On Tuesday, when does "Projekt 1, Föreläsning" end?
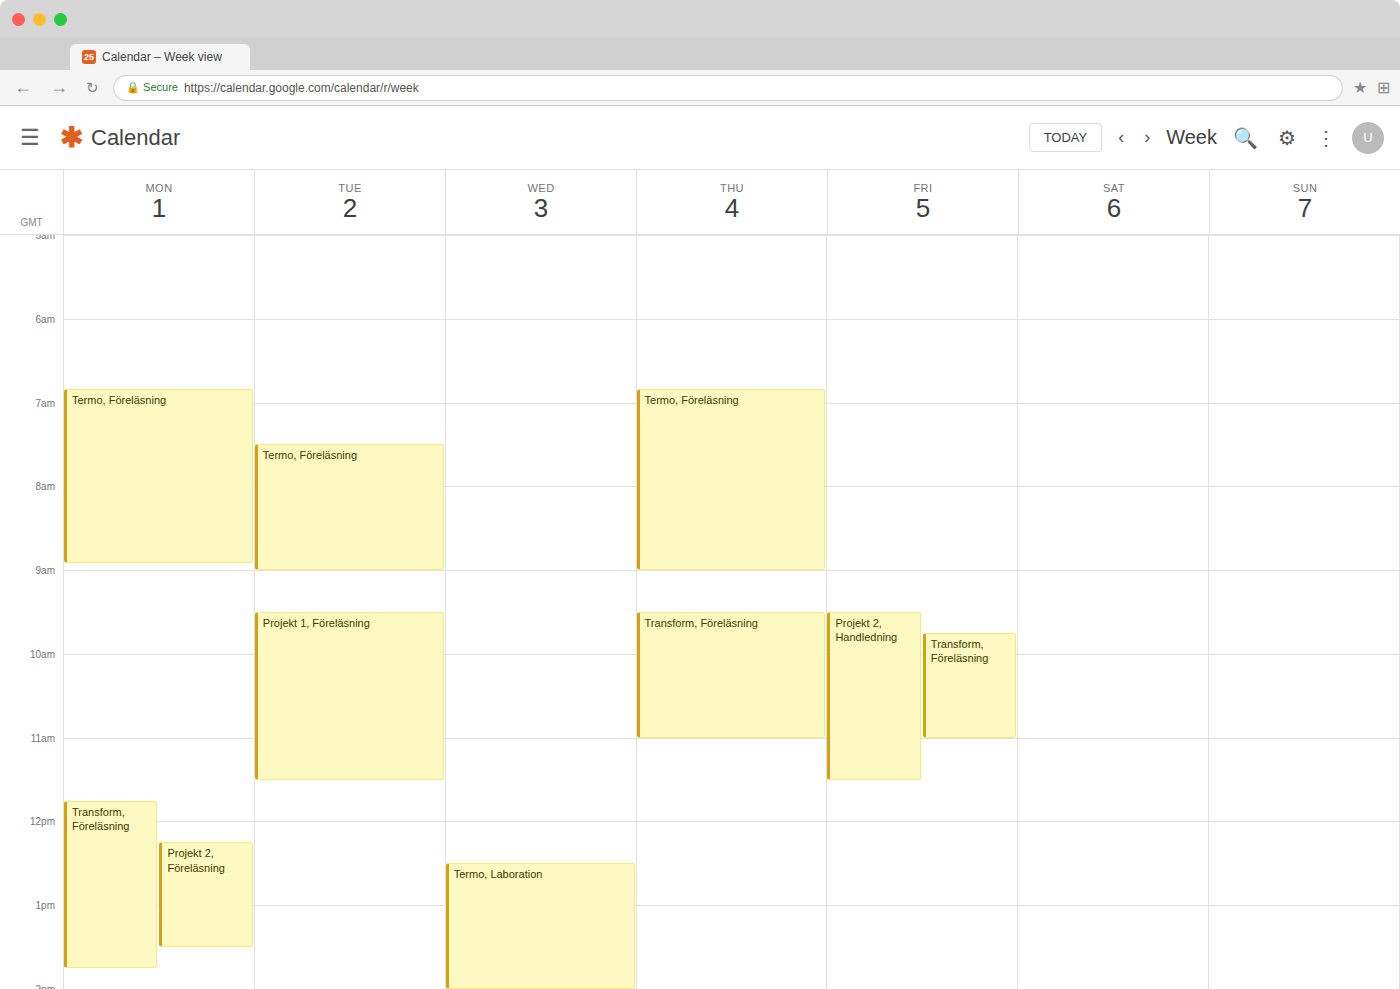
11:30 AM